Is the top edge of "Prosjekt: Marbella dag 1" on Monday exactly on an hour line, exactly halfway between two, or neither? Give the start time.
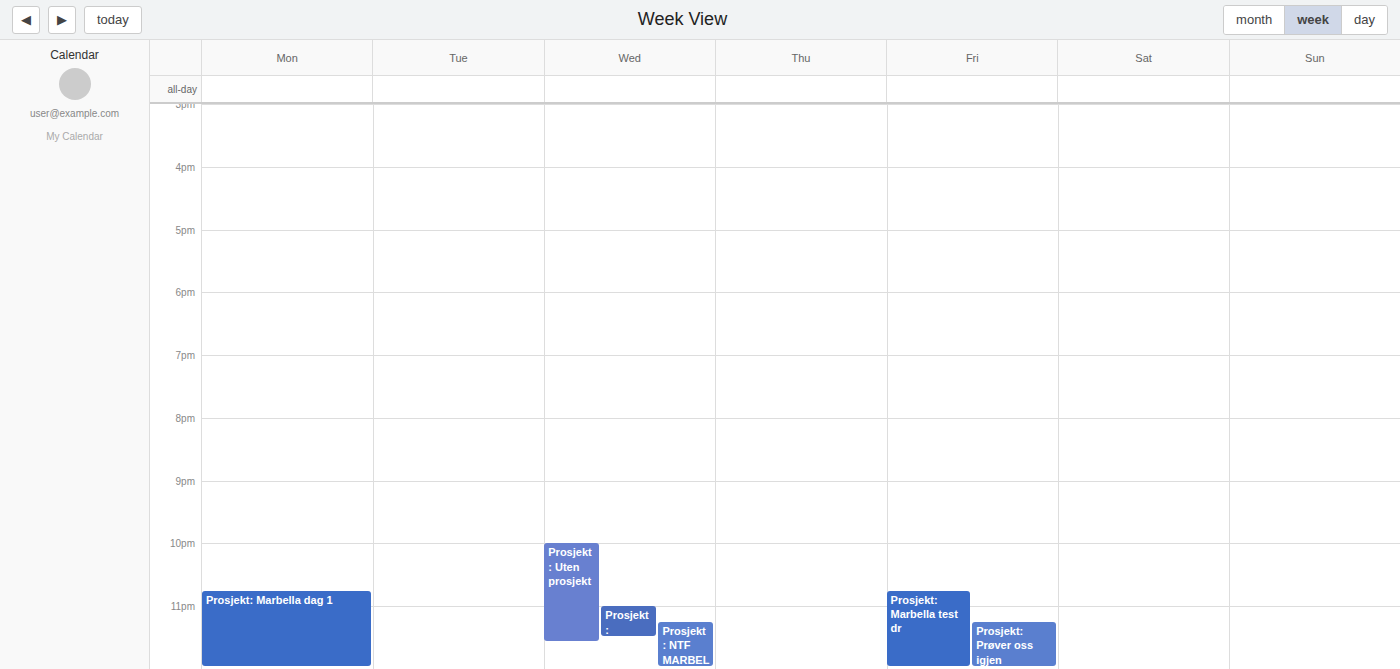
10:45 PM -- neither: three quarters of the way from the 10 PM line to the 11 PM line.